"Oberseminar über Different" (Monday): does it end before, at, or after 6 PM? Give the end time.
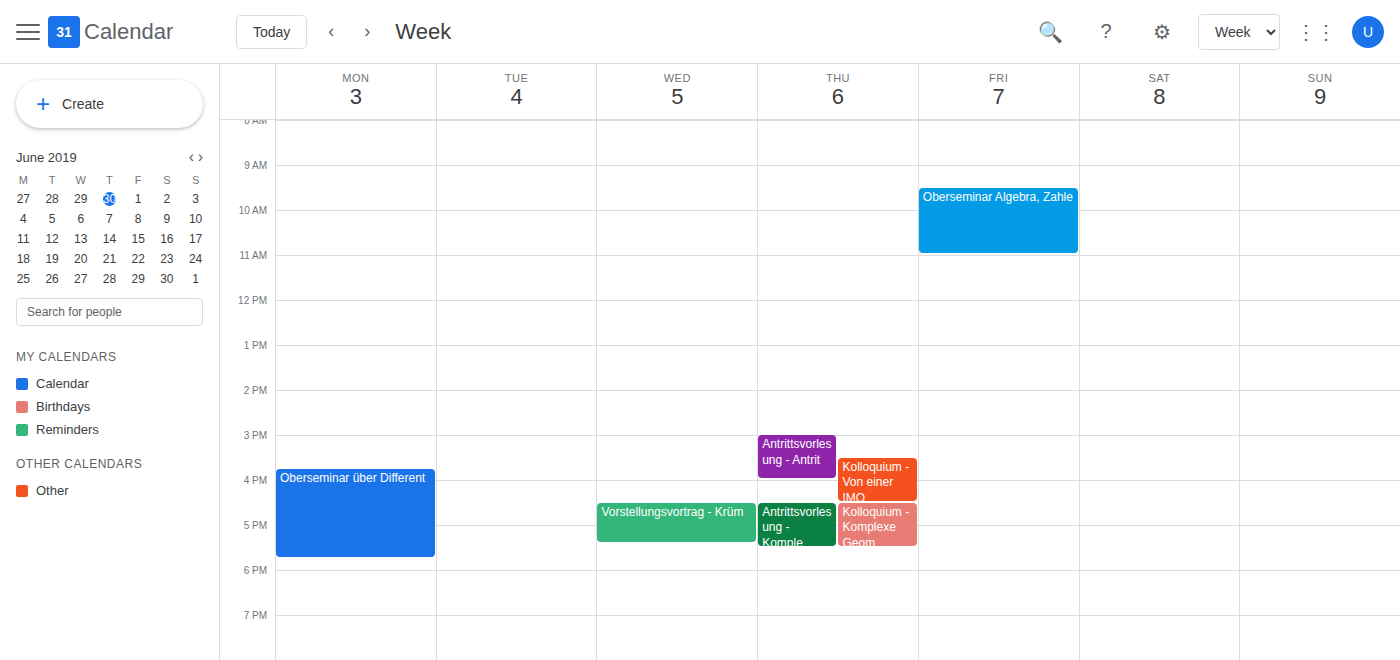
5:45 PM -- before 6 PM, 15 minutes above the 6 PM line.